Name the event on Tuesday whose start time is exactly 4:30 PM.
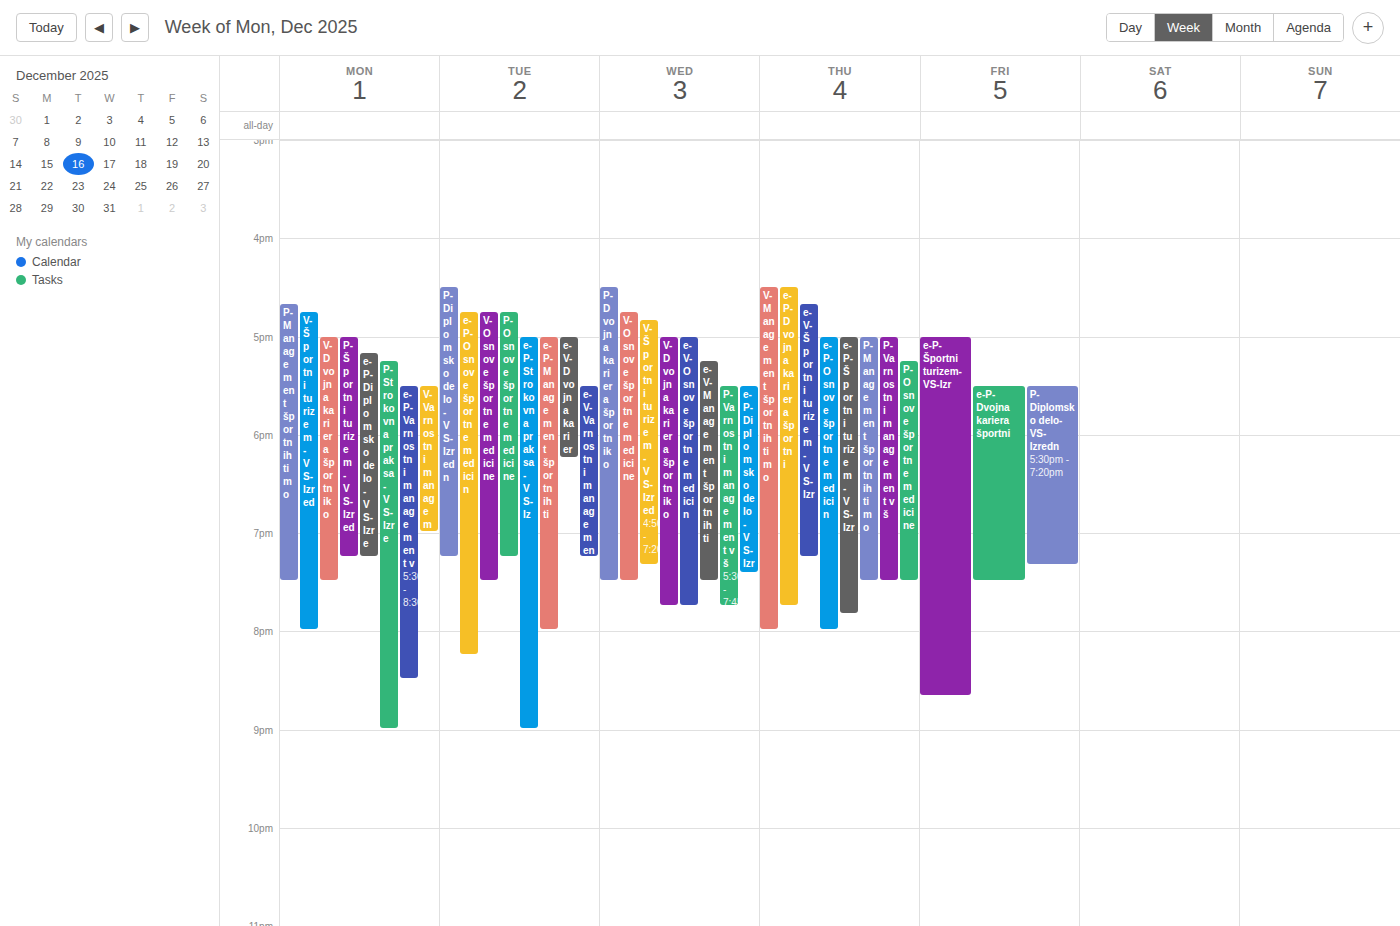
"P-Diplomsko delo-VS-Izredn"